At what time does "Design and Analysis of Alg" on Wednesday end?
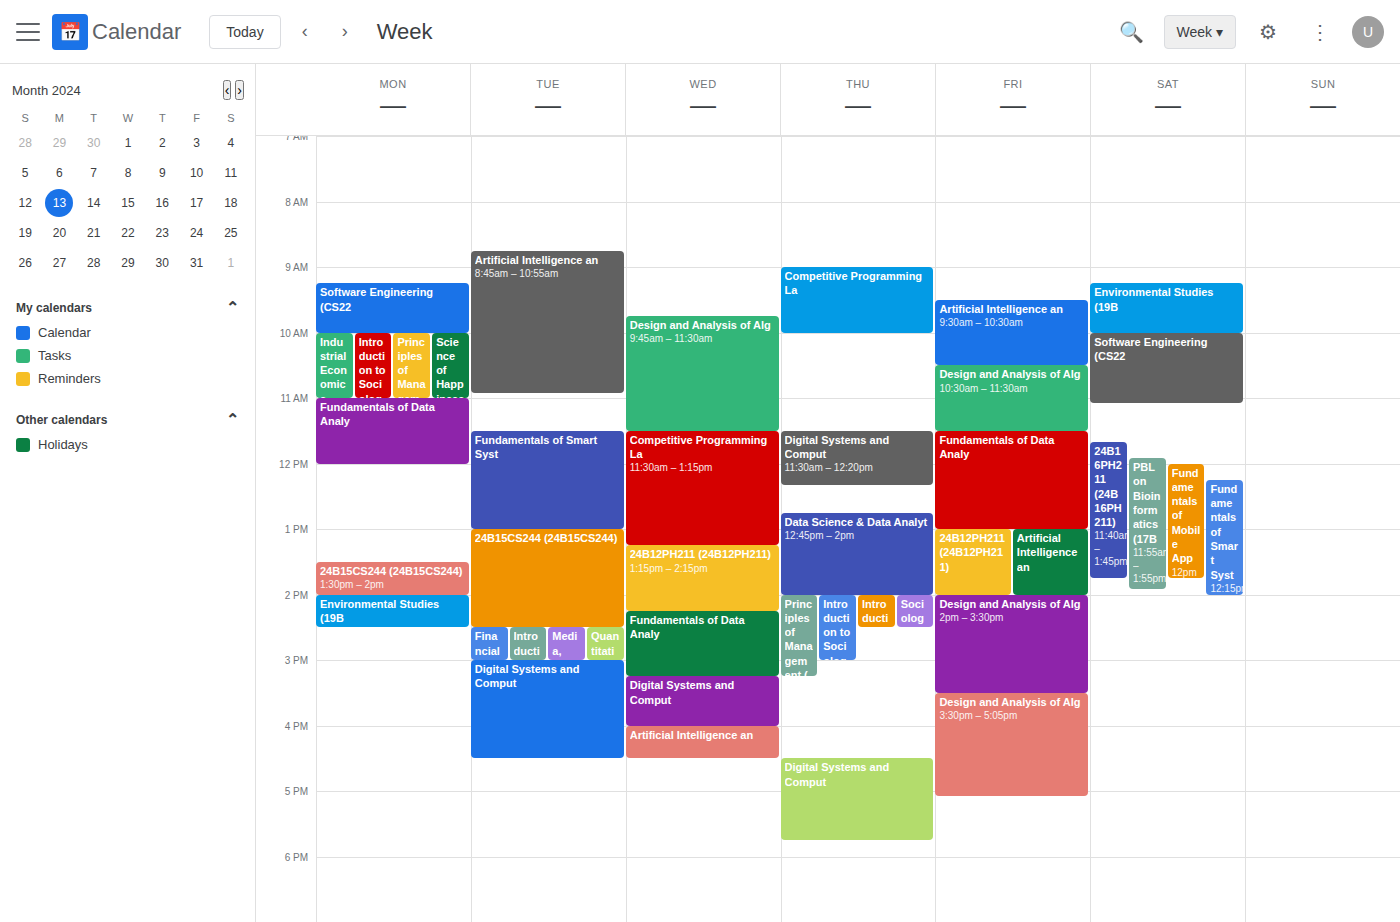
11:30 AM